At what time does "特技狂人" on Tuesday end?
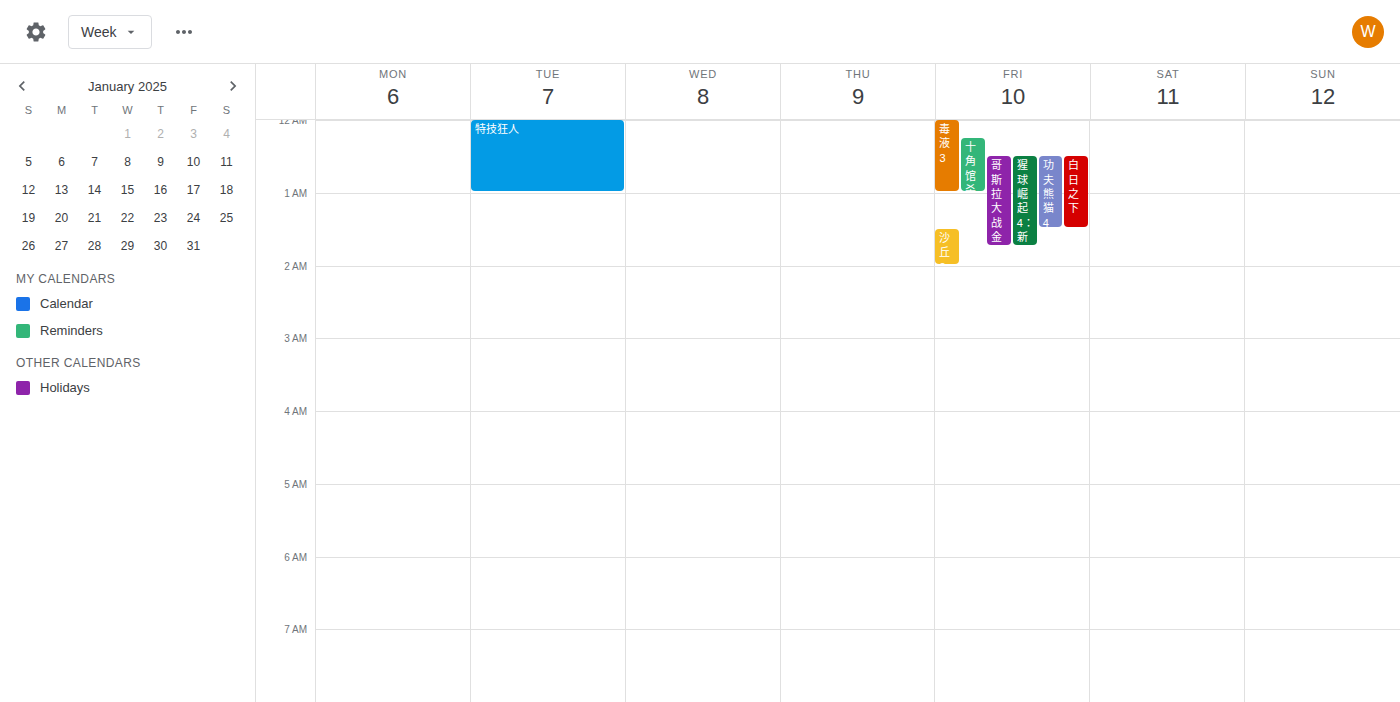
1:00 AM